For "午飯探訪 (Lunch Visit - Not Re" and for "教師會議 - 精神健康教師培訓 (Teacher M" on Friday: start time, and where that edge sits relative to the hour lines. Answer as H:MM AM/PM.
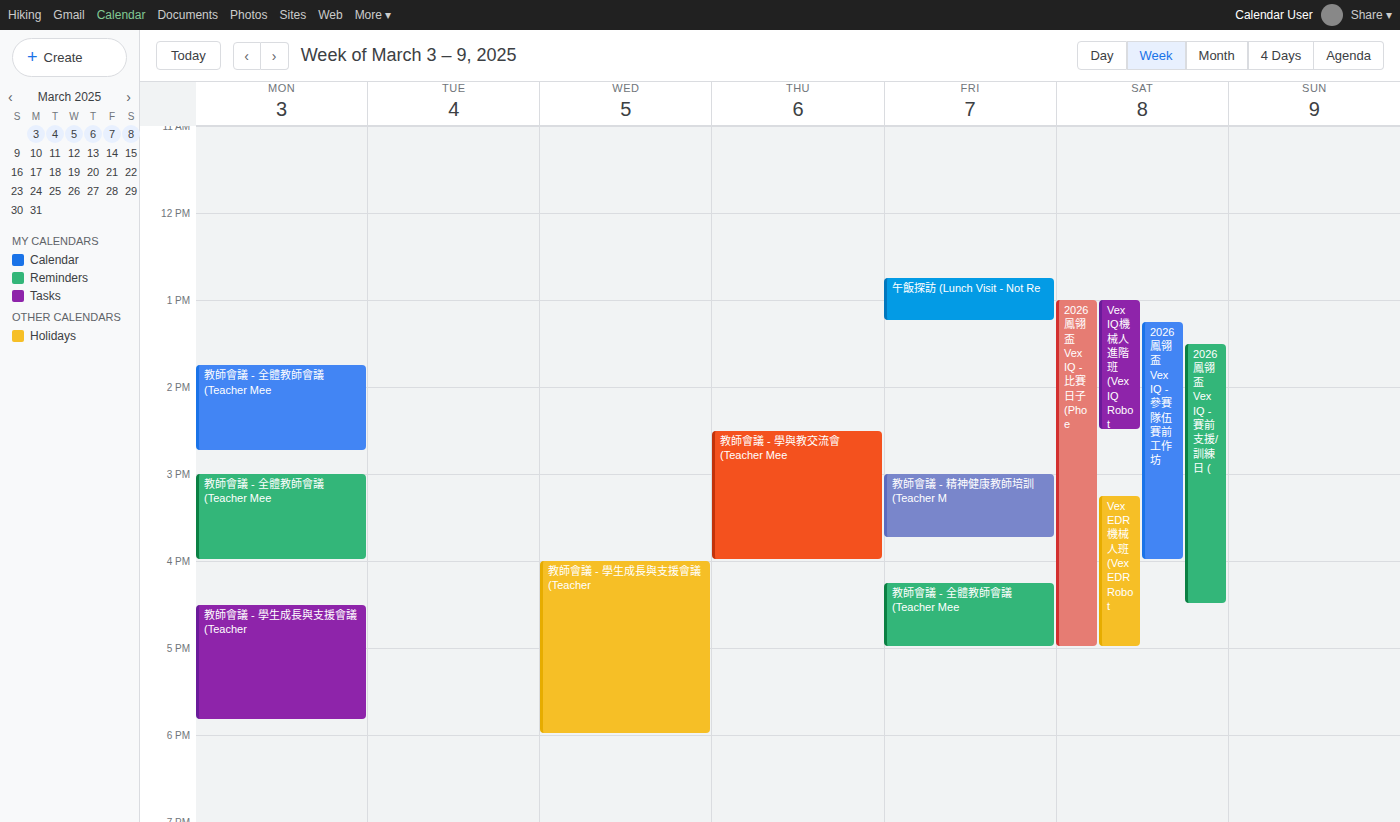
"午飯探訪 (Lunch Visit - Not Re": 12:45 PM, neither: three quarters of the way from the 12 PM line to the 1 PM line. "教師會議 - 精神健康教師培訓 (Teacher M": 3:00 PM, exactly on the 3 PM line.